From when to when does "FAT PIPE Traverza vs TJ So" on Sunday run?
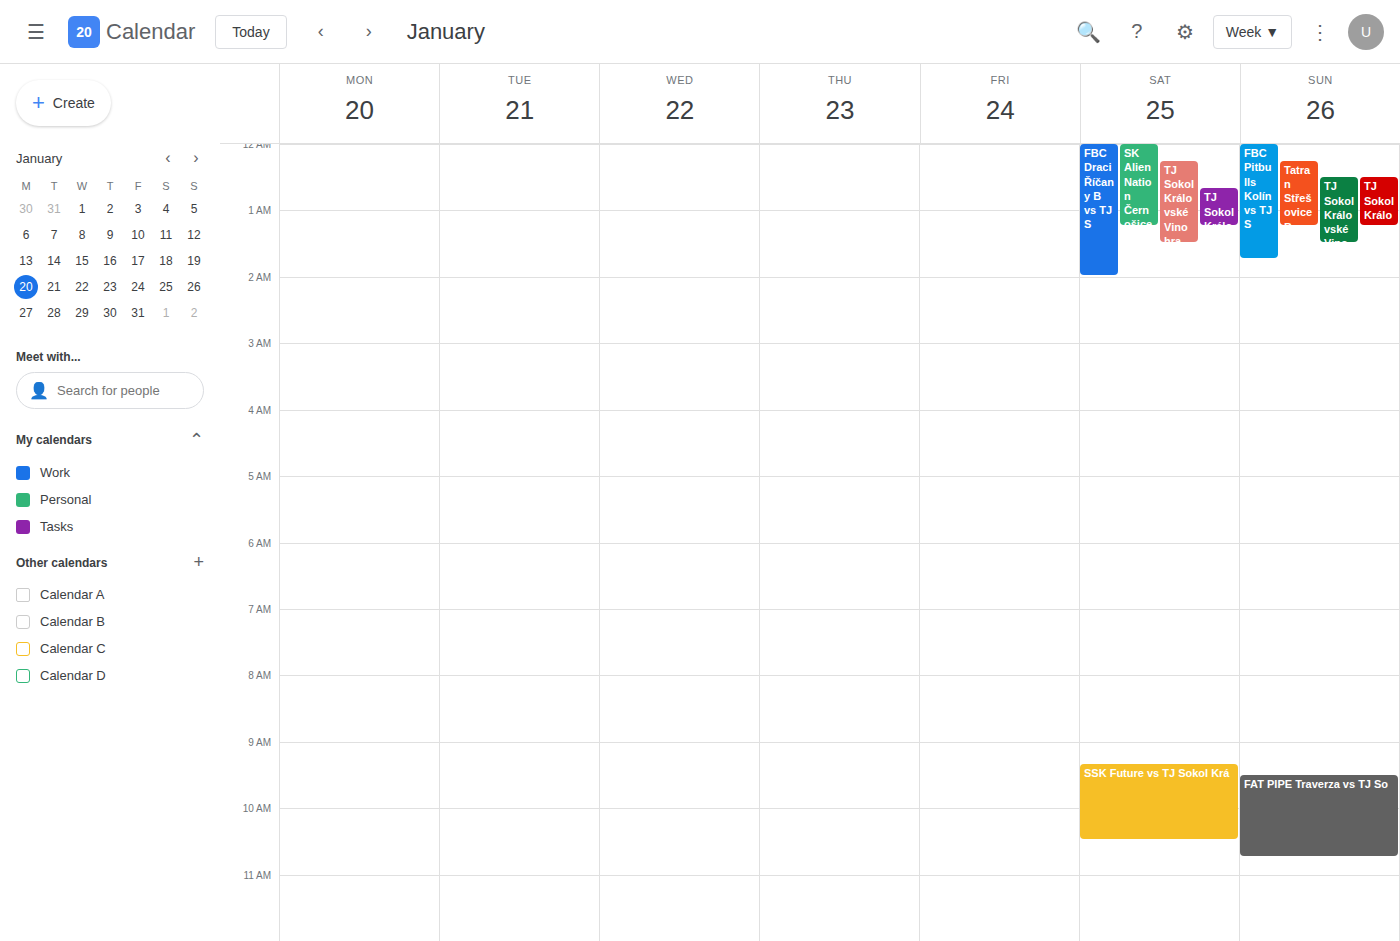
9:30 AM to 10:45 AM